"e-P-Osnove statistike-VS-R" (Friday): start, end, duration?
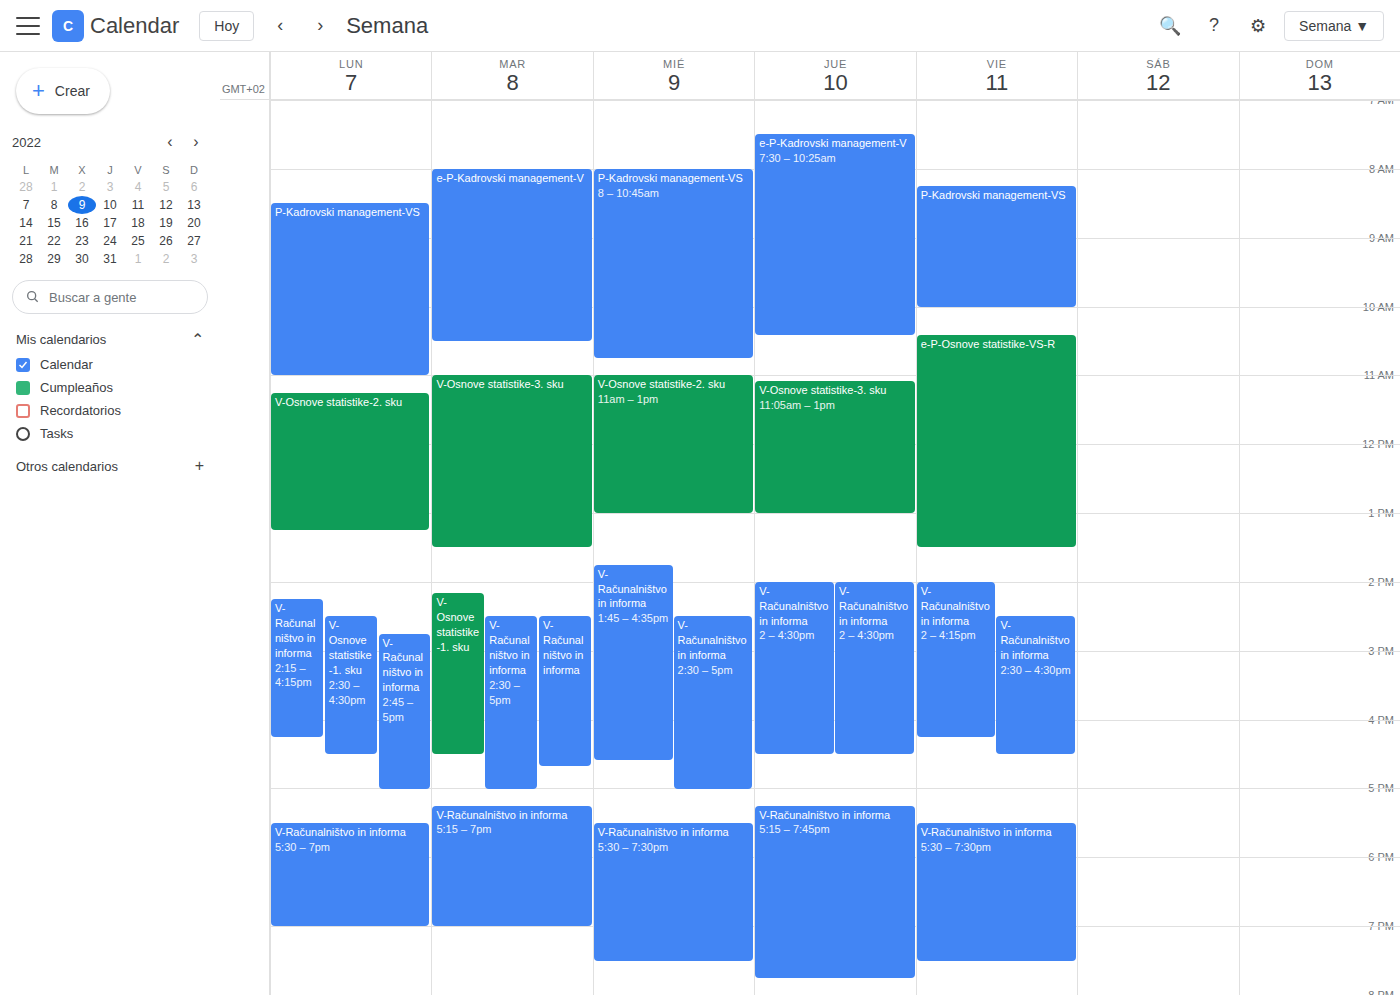
10:25 AM to 1:30 PM, 3 hours 5 minutes